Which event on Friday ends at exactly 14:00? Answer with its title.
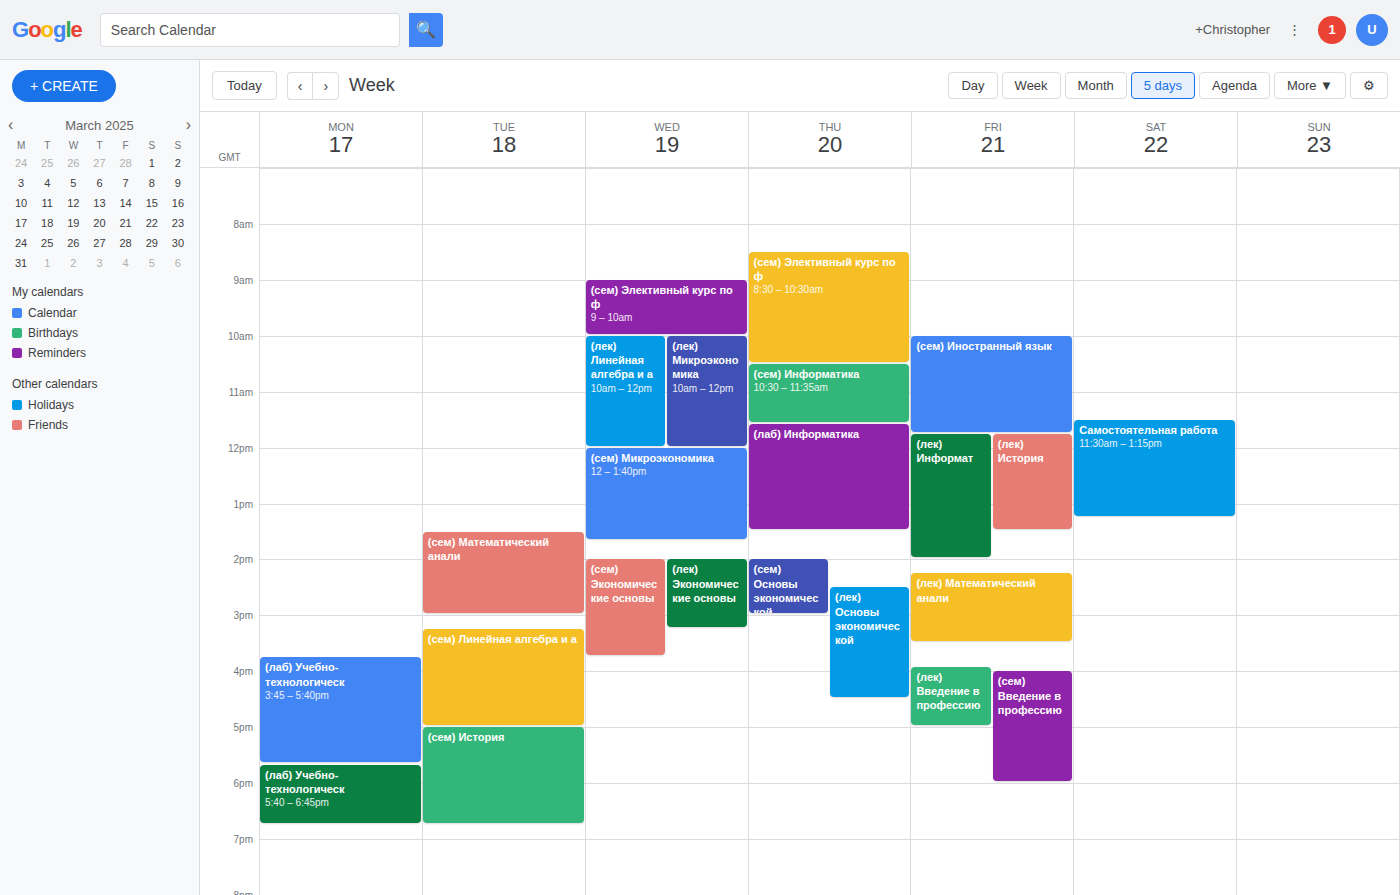
"(лек) Информат"